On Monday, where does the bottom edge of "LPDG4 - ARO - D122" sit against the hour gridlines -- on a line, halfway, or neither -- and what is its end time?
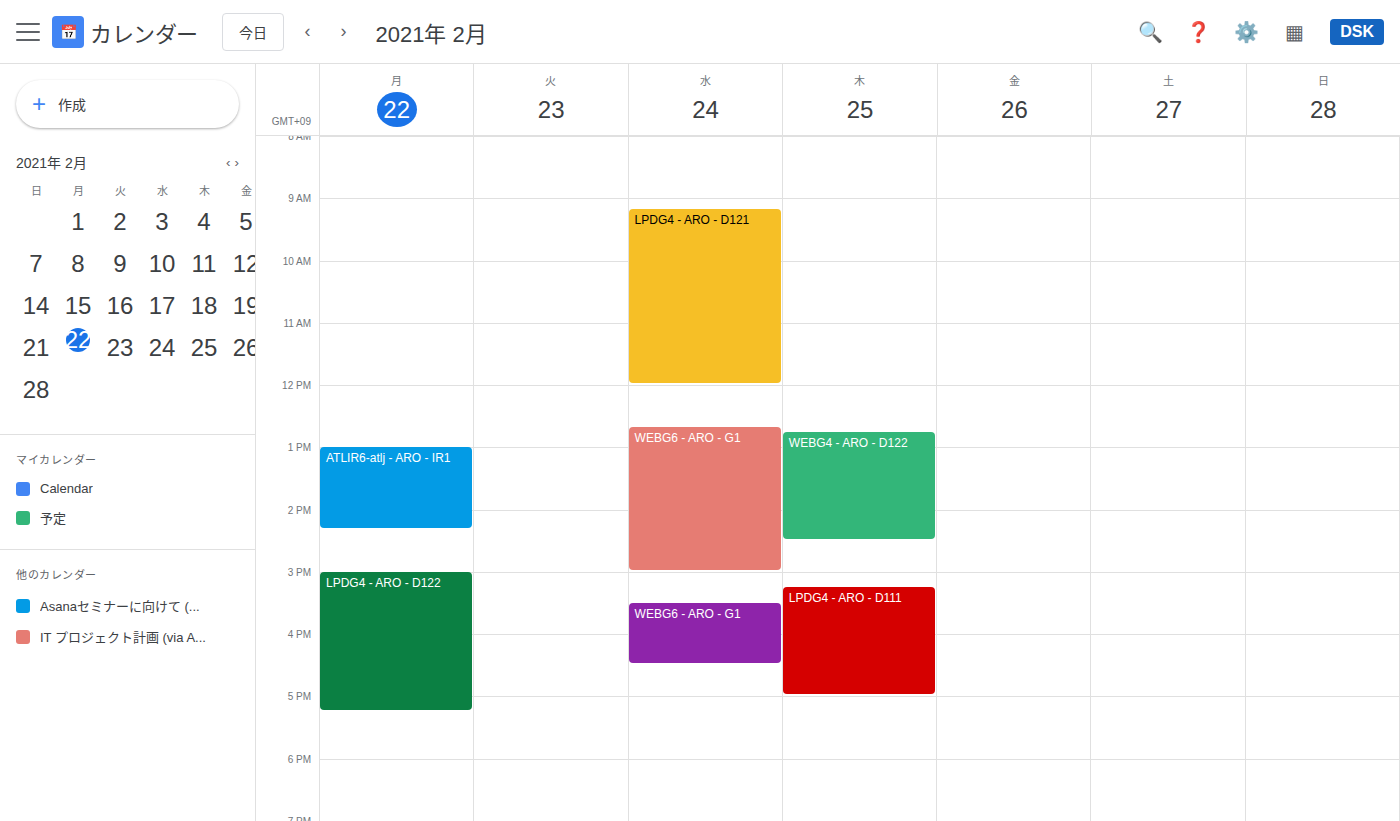
5:15 PM -- neither: a quarter of the way from the 5 PM line to the 6 PM line.